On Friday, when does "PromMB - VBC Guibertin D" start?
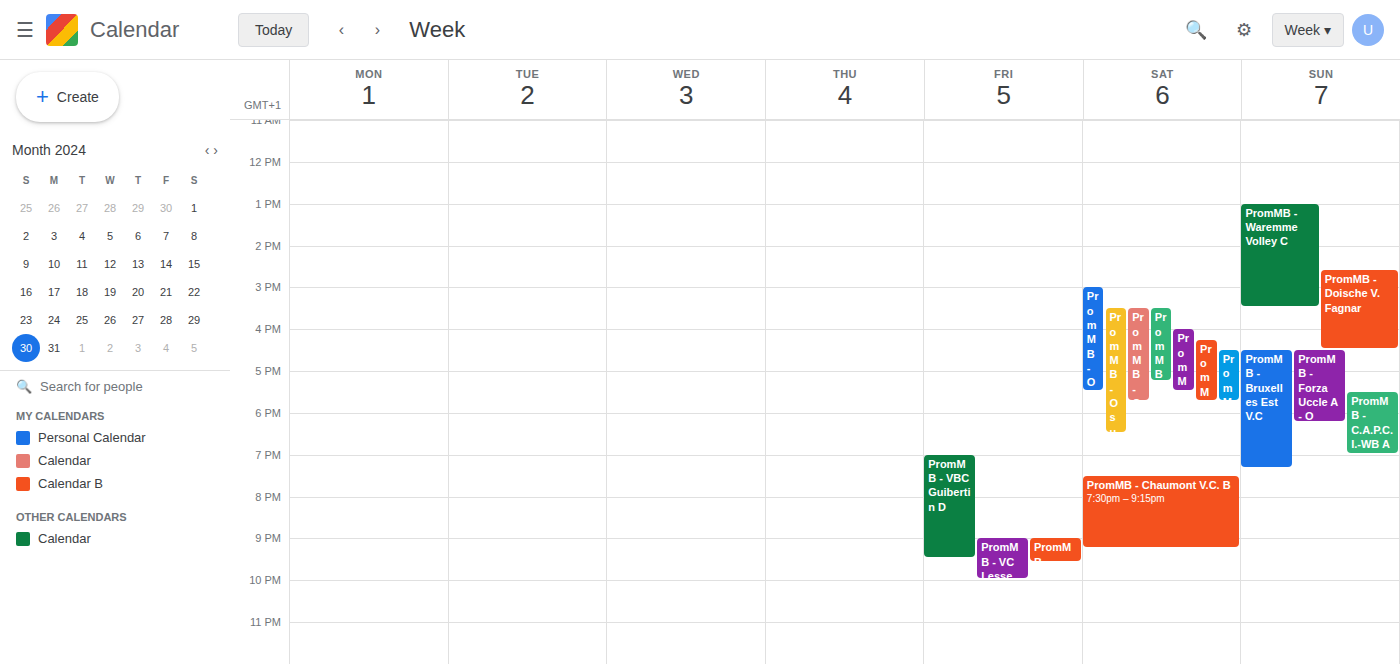
7:00 PM